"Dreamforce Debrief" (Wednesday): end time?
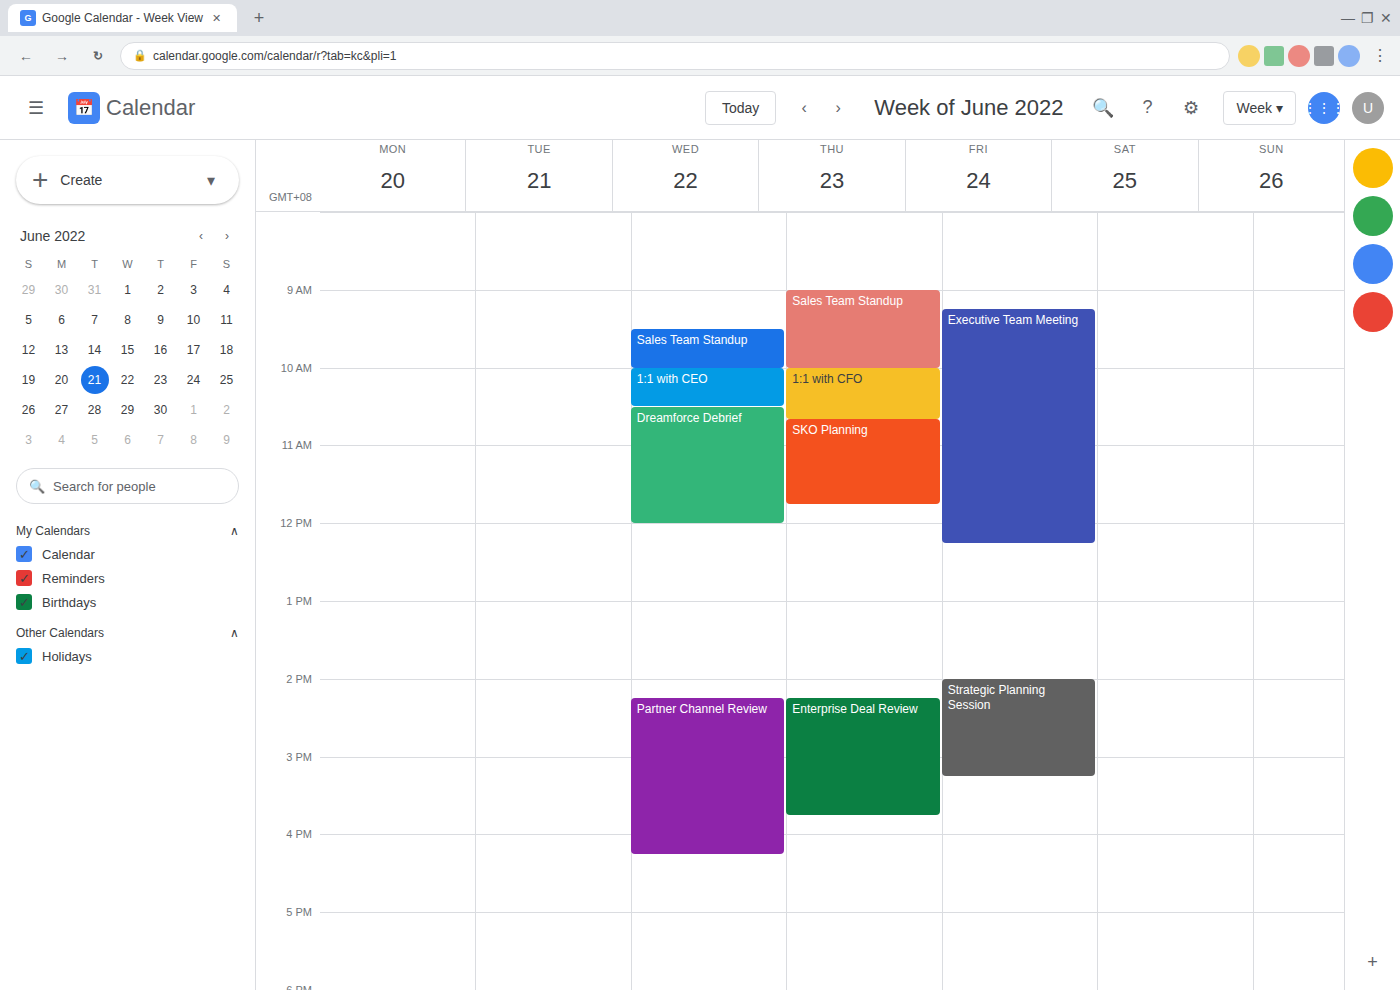
12:00 PM